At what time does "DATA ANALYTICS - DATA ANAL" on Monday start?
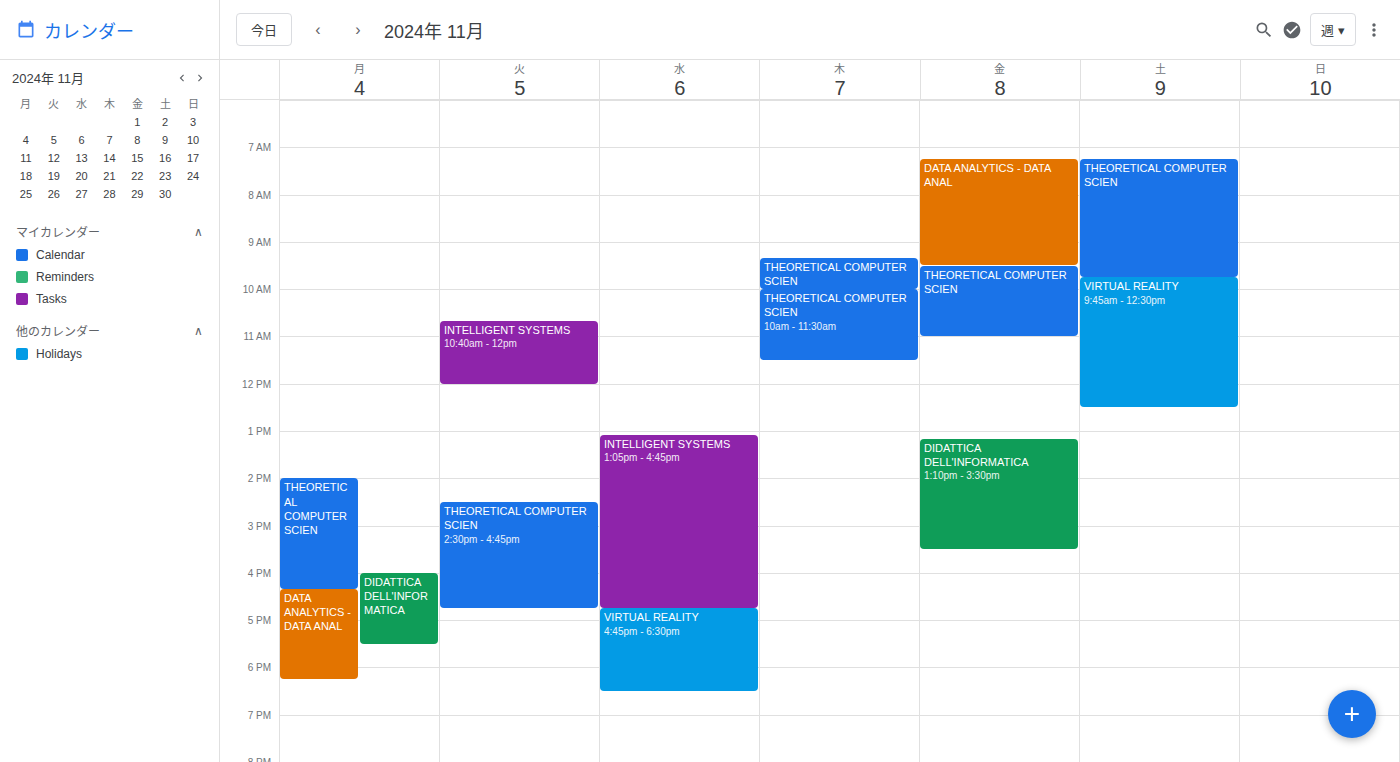
4:20 PM